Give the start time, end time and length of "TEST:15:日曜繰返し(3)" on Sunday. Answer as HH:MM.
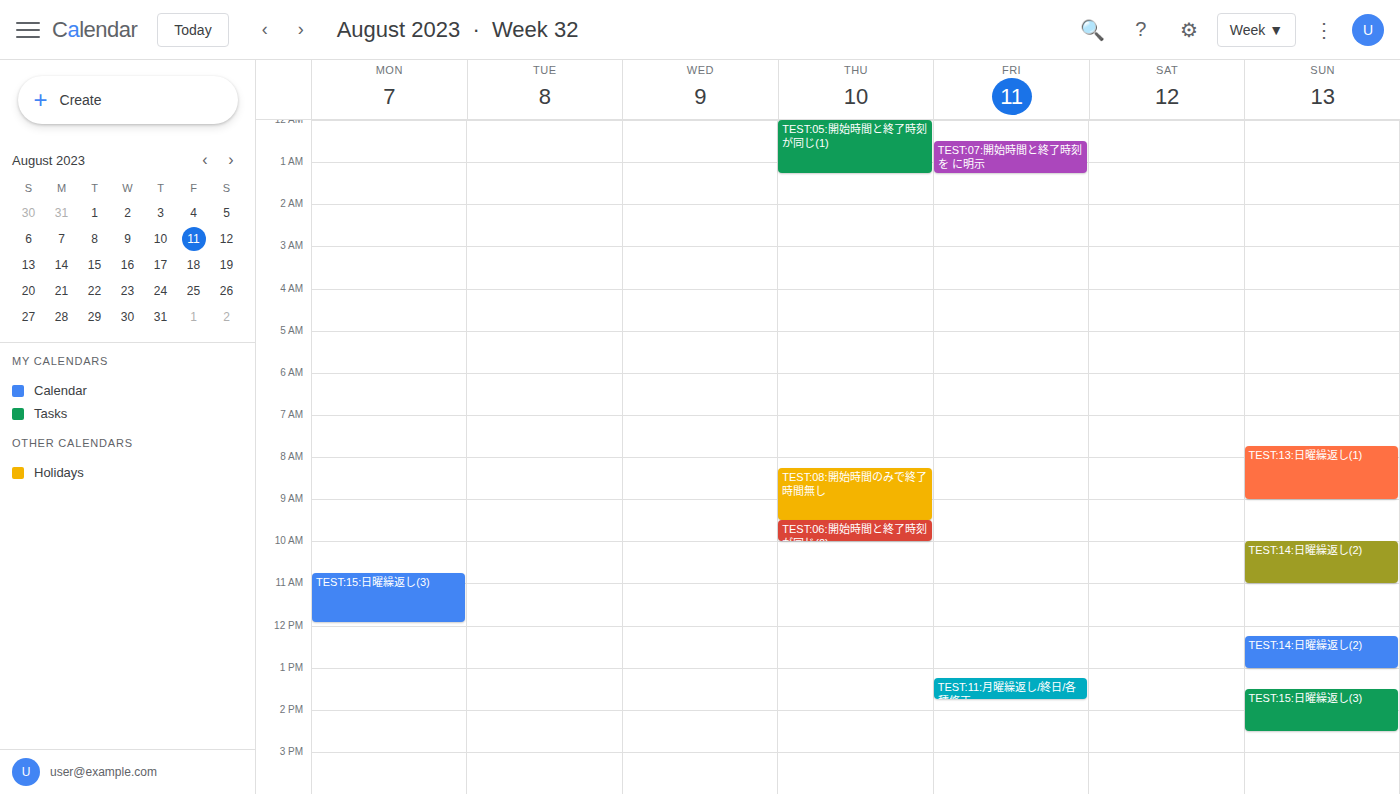
13:30 to 14:30, 1 hour